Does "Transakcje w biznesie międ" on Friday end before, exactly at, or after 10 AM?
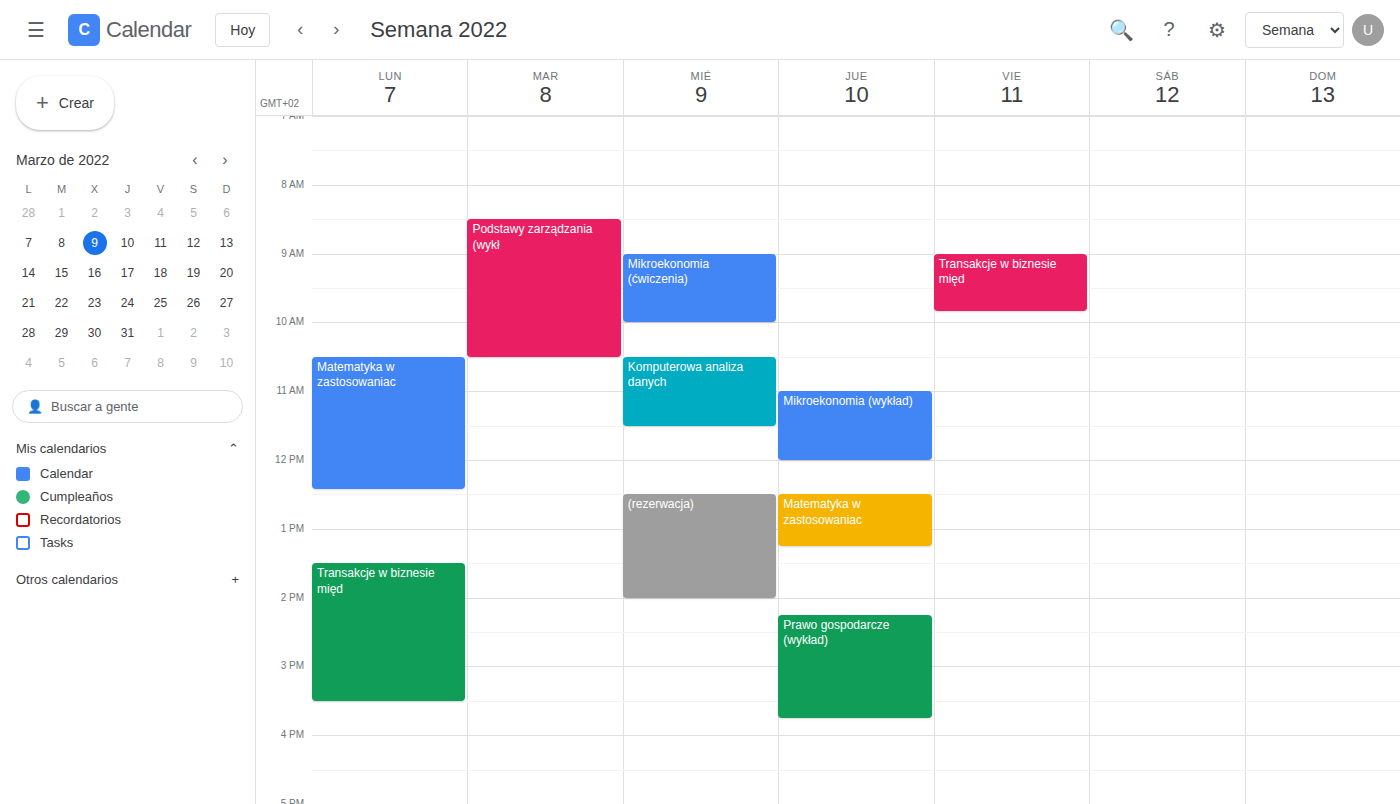
9:50 AM -- before 10 AM, 10 minutes above the 10 AM line.